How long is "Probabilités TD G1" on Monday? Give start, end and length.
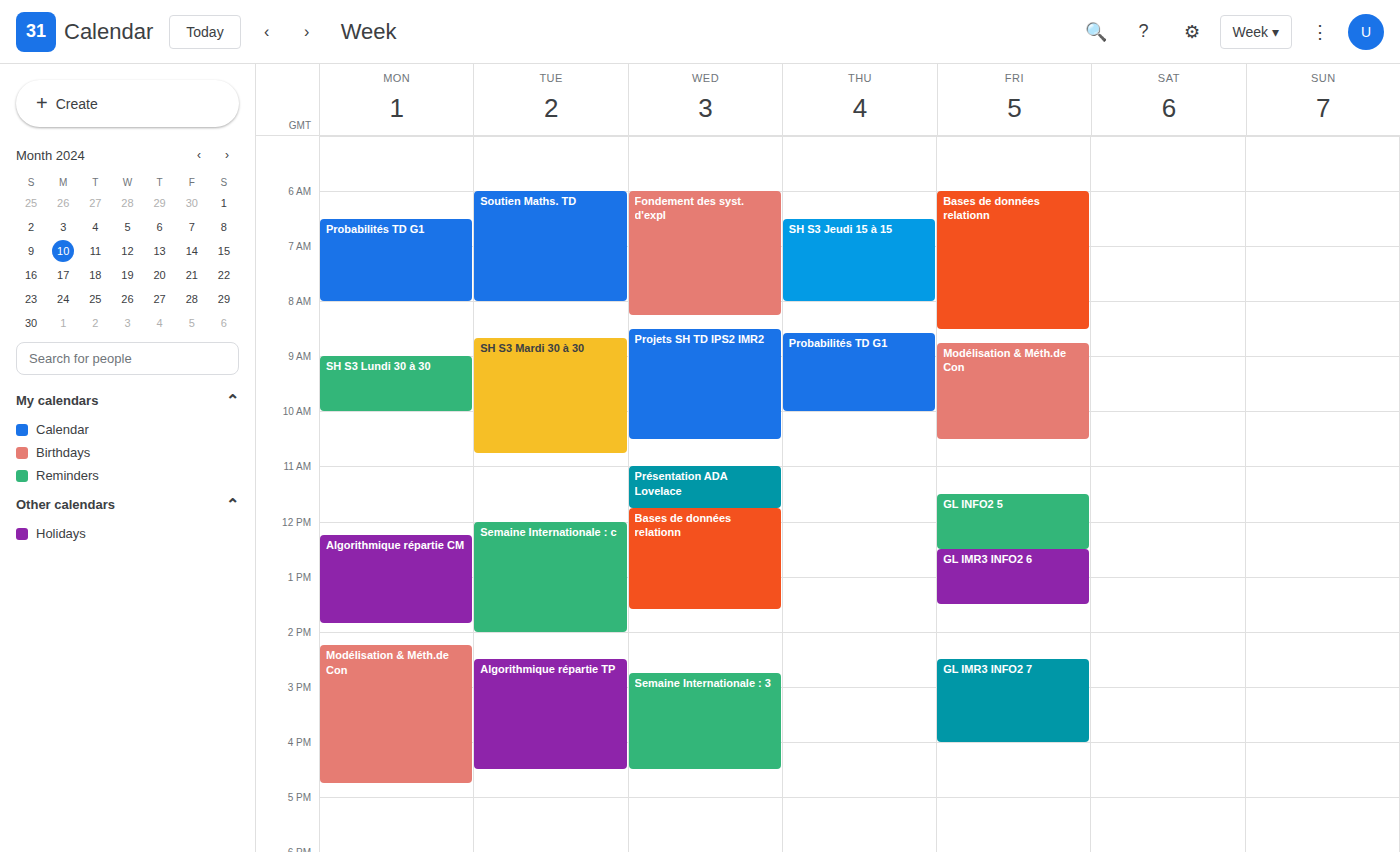
6:30 AM to 8:00 AM, 1 hour 30 minutes